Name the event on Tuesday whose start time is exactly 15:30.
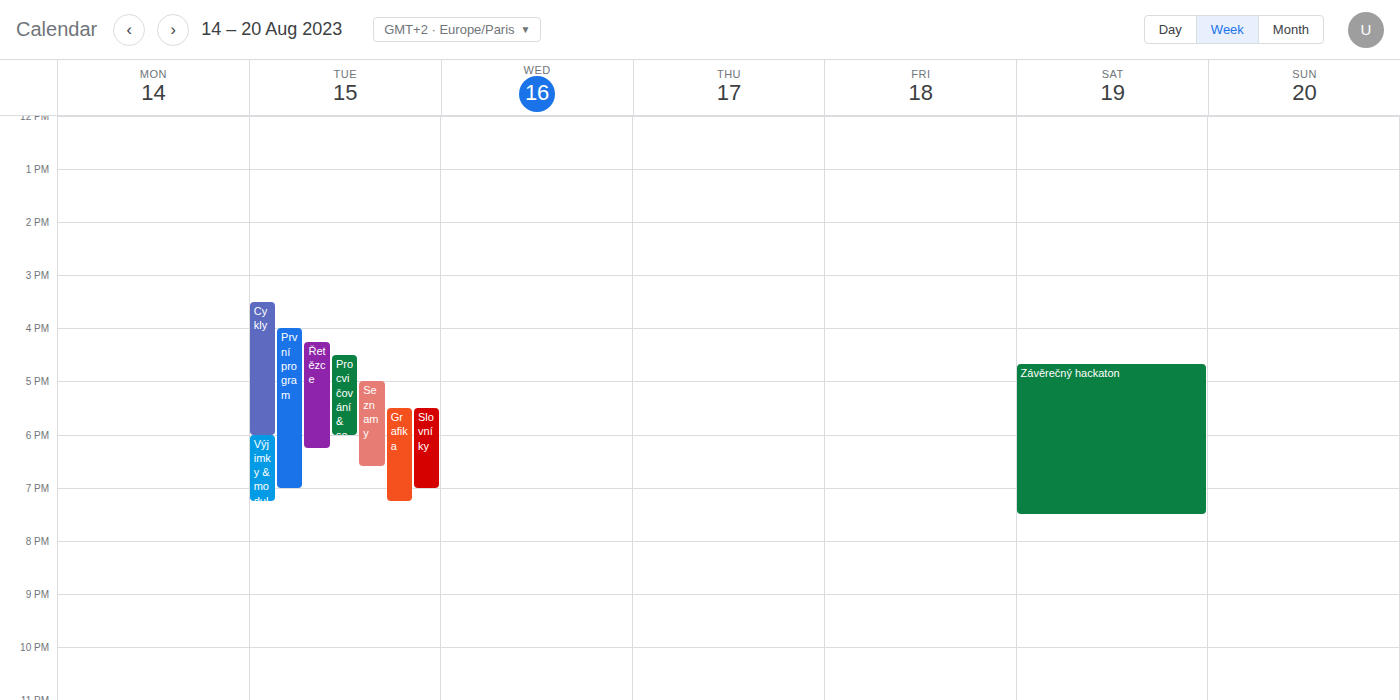
"Cykly"